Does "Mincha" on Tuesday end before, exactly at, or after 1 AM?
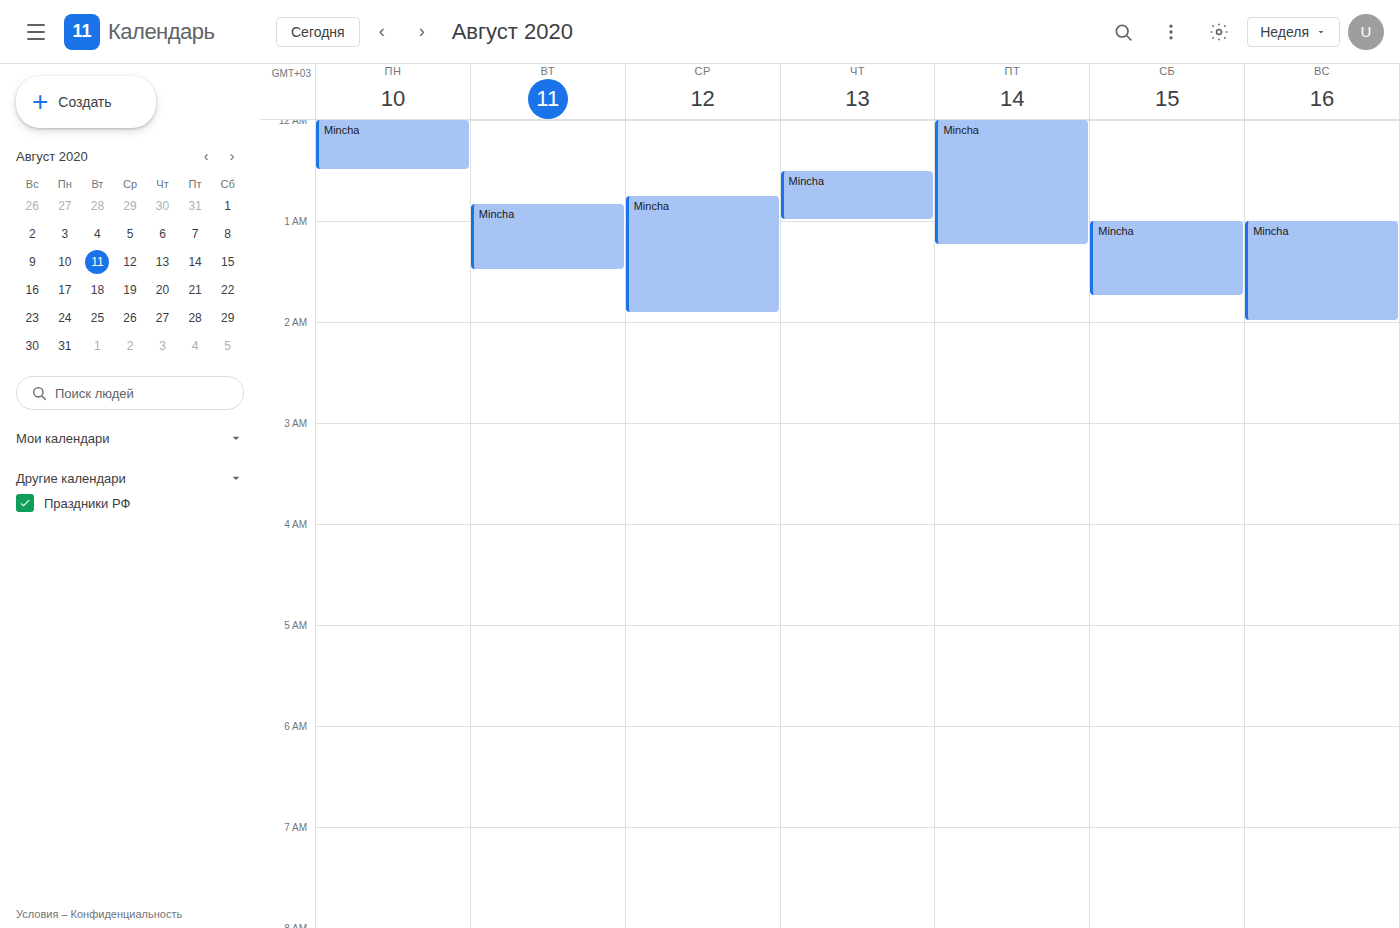
1:30 AM -- after 1 AM, 30 minutes below the 1 AM line.